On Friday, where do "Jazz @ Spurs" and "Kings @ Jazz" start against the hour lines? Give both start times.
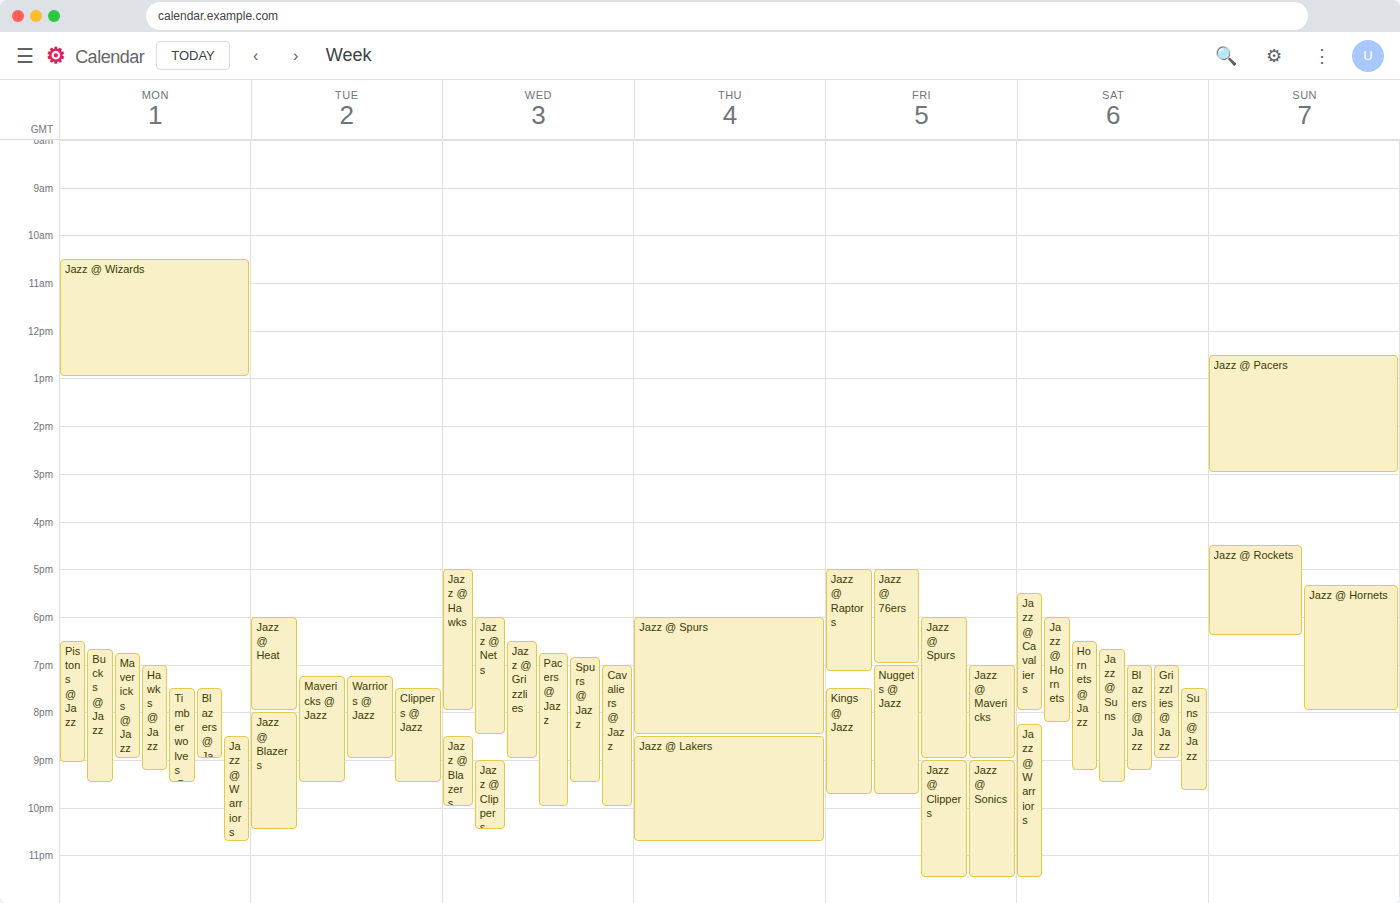
"Jazz @ Spurs": 6:00 PM, exactly on the 6 PM line. "Kings @ Jazz": 7:30 PM, halfway between the 7 PM and 8 PM lines.